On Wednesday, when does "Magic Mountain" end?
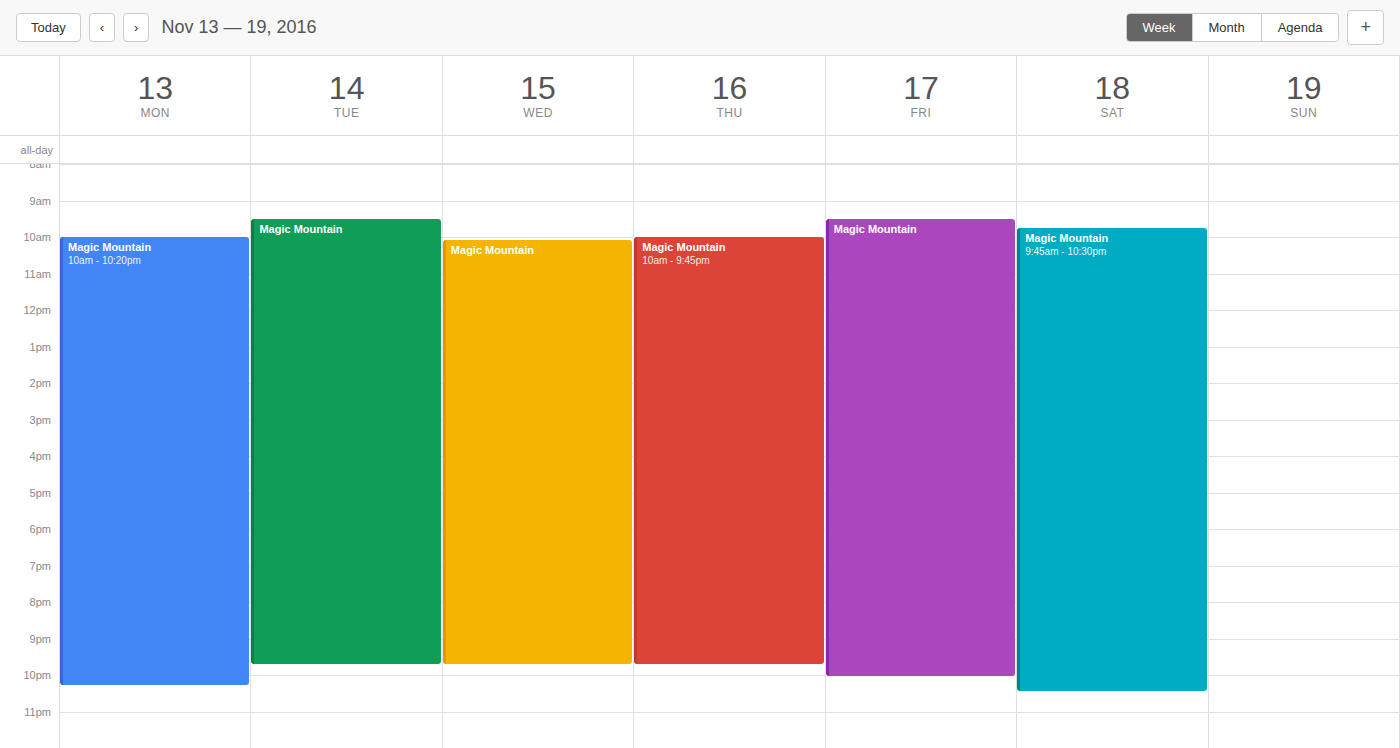
9:45 PM